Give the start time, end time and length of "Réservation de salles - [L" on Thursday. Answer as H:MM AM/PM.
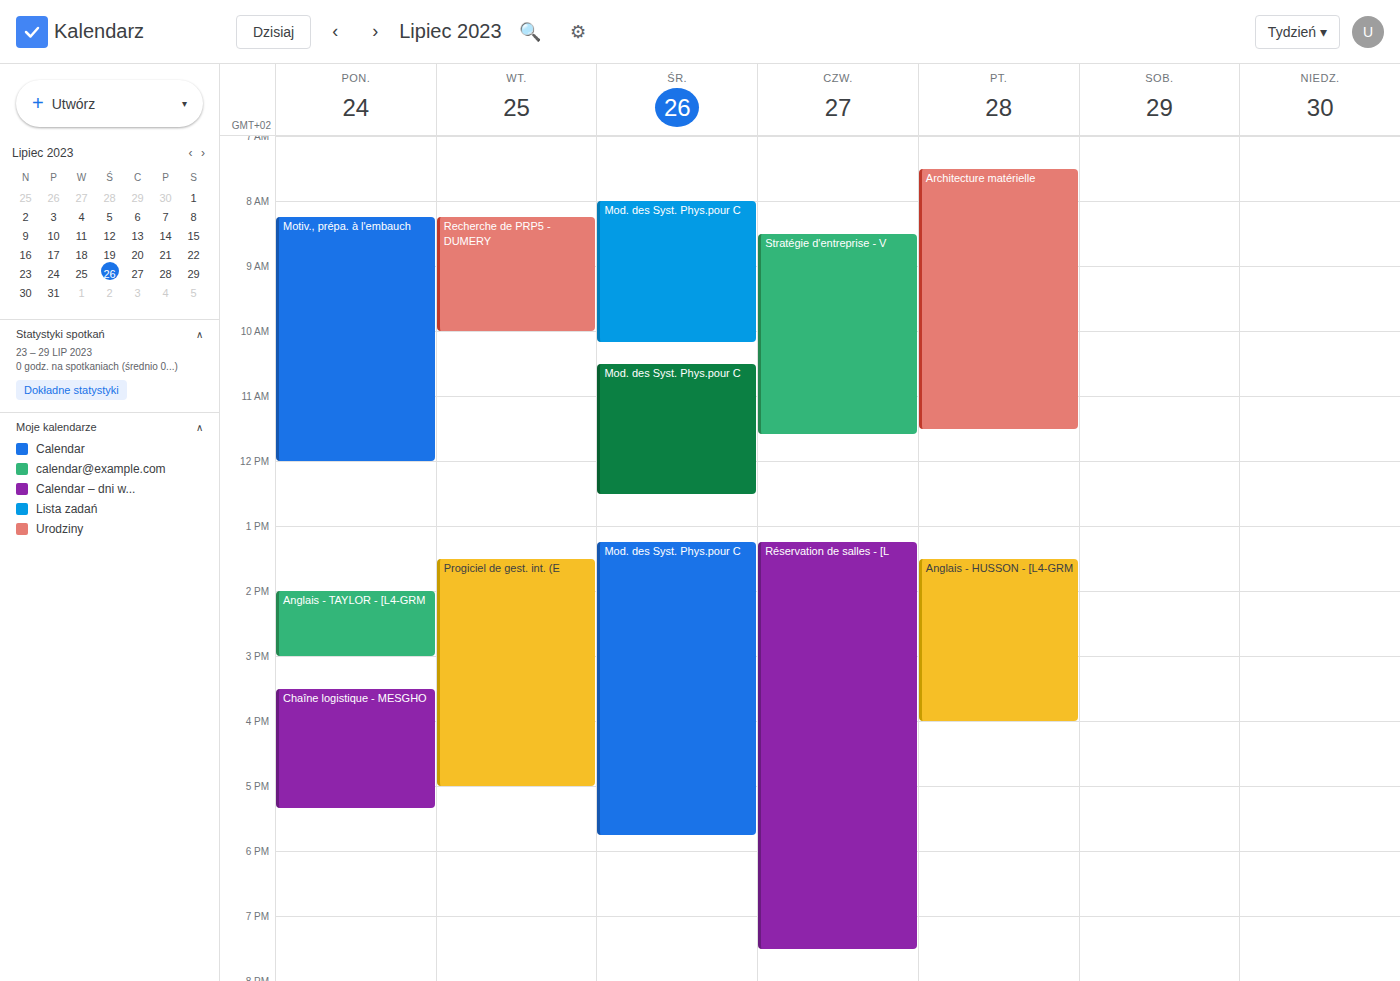
1:15 PM to 7:30 PM, 6 hours 15 minutes